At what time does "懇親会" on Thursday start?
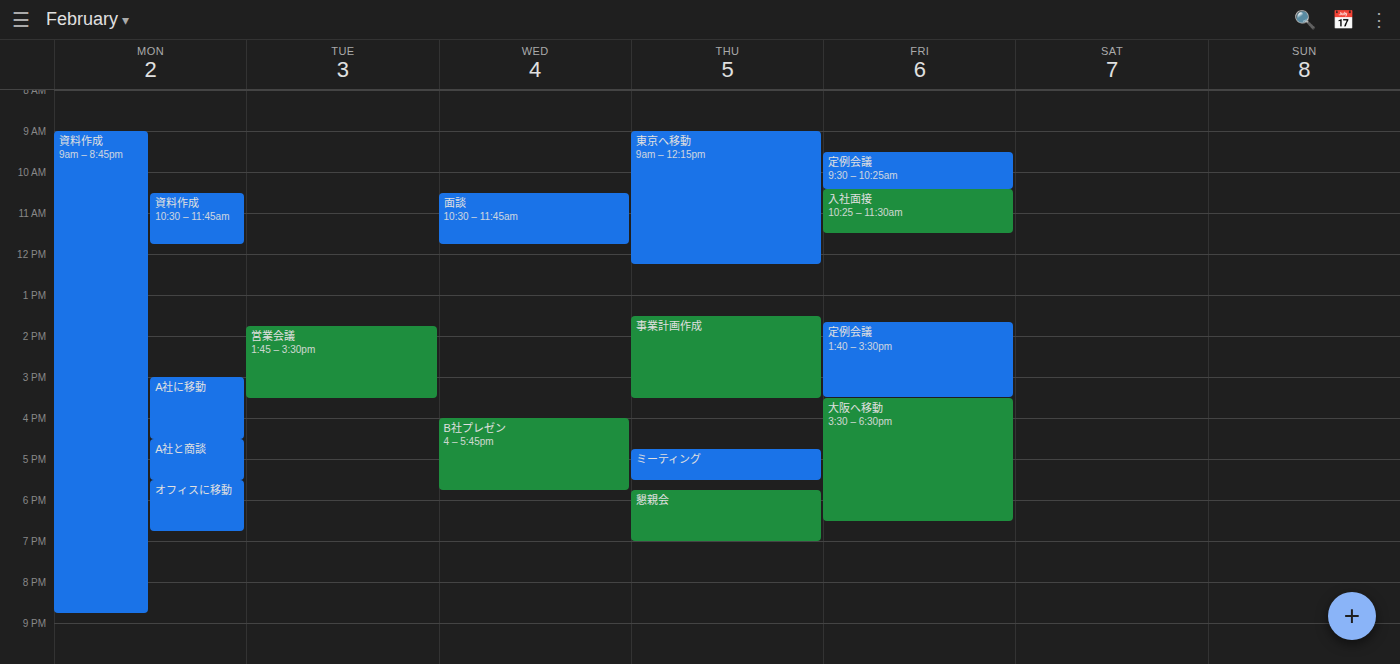
5:45 PM